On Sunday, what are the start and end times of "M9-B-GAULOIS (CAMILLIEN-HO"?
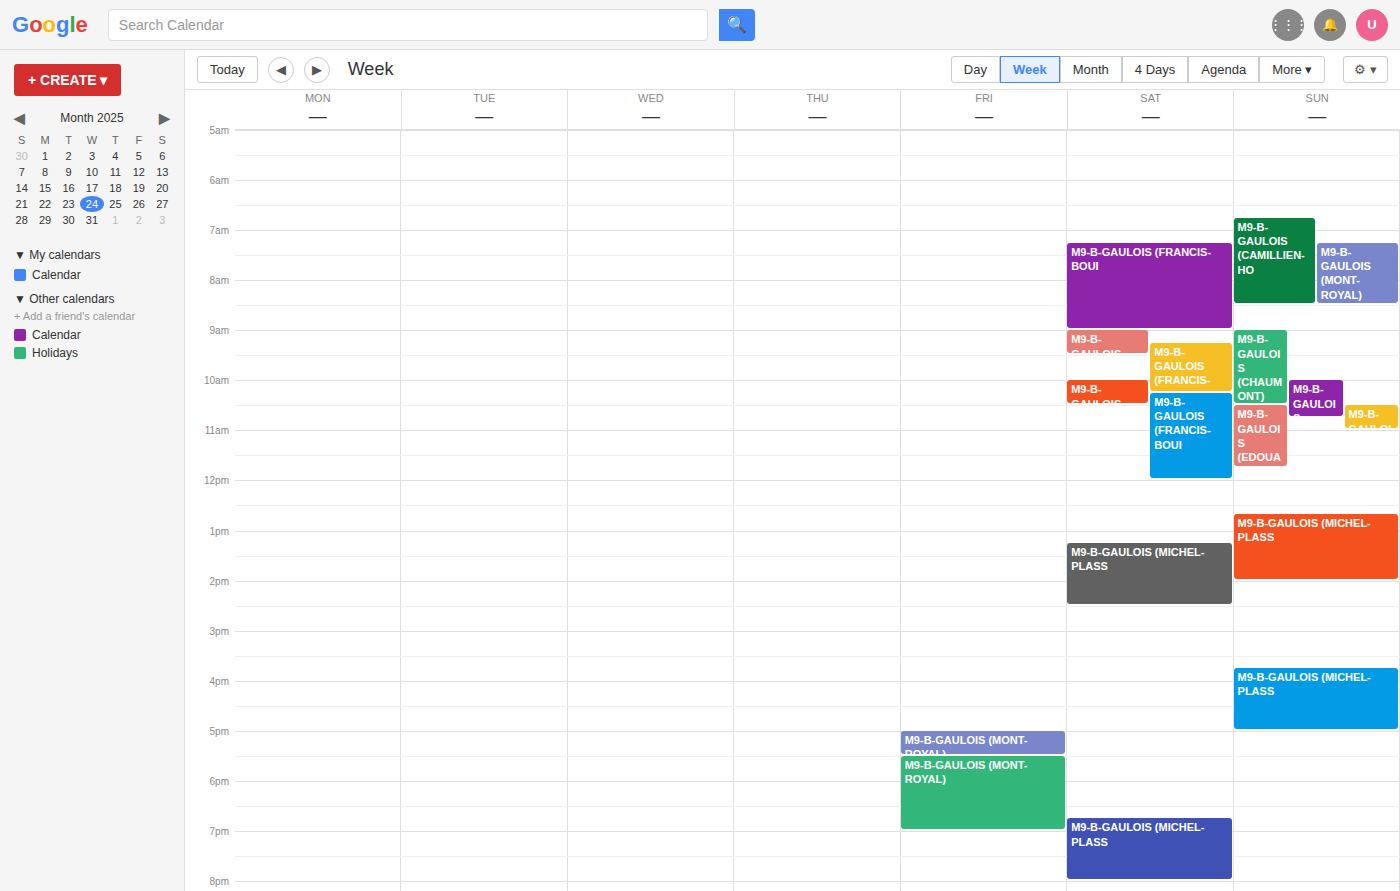
6:45 AM to 8:30 AM